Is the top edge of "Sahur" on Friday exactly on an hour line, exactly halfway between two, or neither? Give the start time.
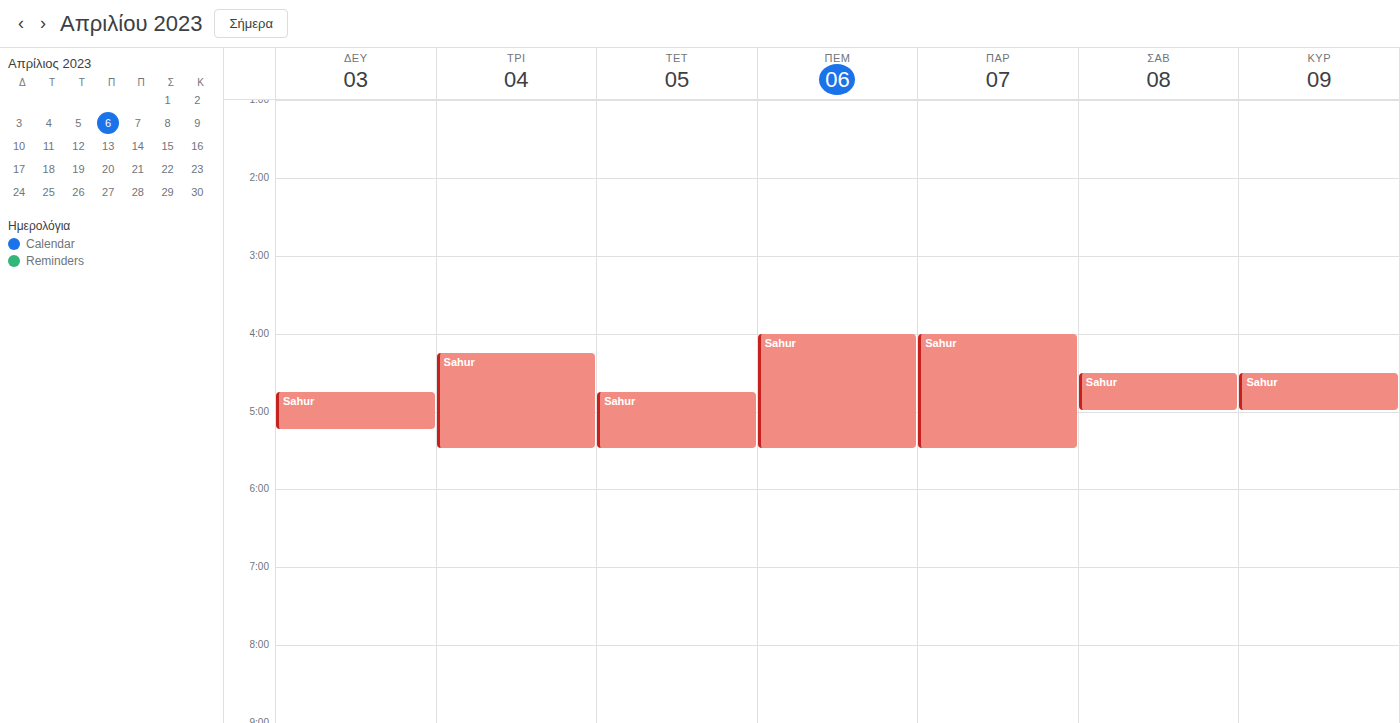
4:00 AM -- exactly on the 4 AM line.